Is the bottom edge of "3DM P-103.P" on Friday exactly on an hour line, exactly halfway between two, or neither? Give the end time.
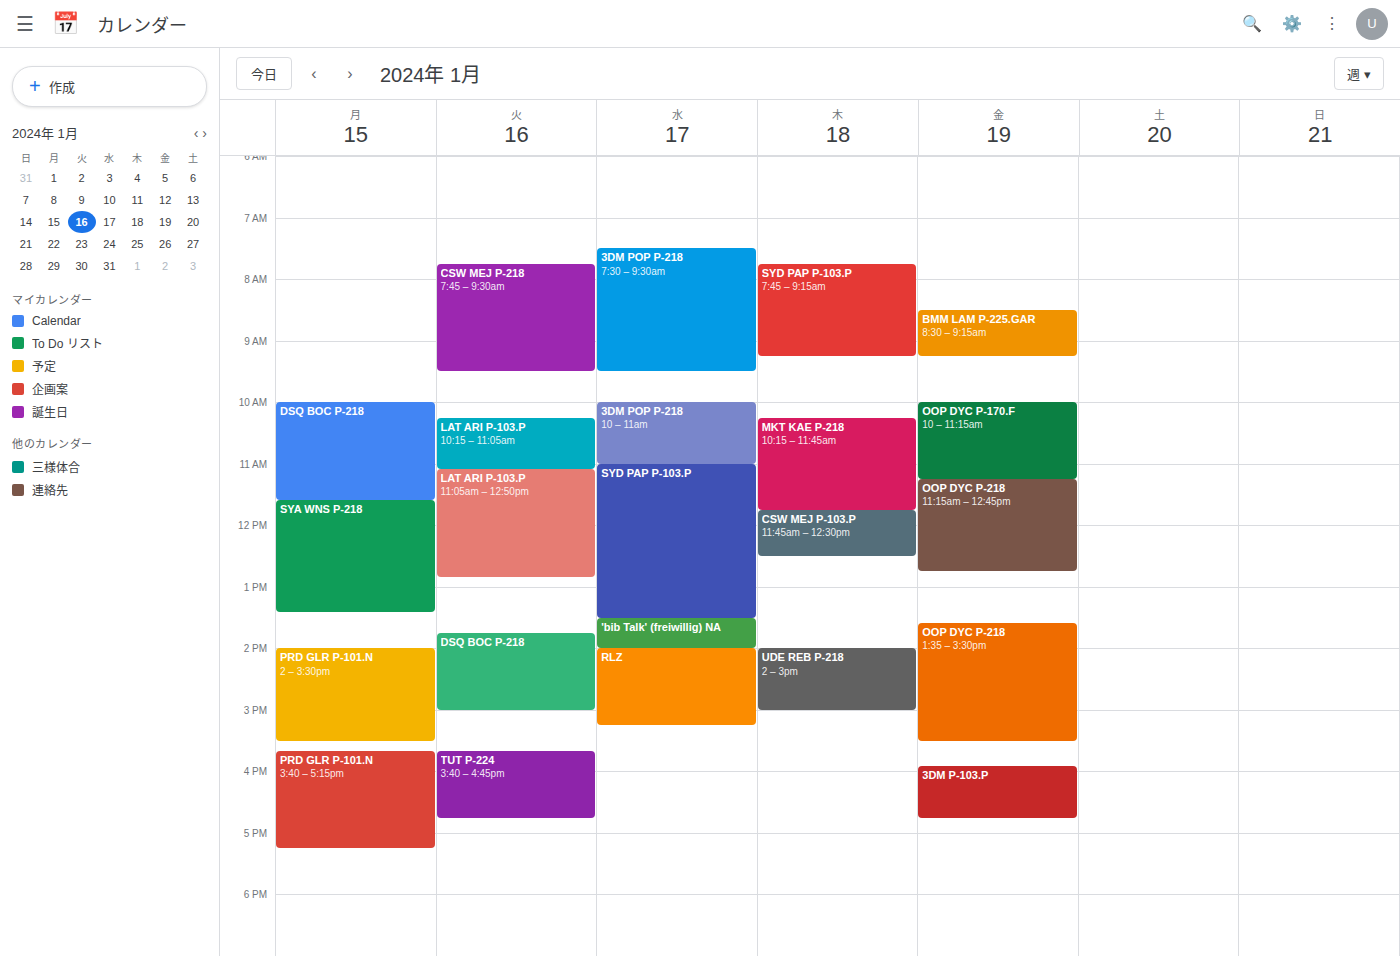
4:45 PM -- neither: three quarters of the way from the 4 PM line to the 5 PM line.